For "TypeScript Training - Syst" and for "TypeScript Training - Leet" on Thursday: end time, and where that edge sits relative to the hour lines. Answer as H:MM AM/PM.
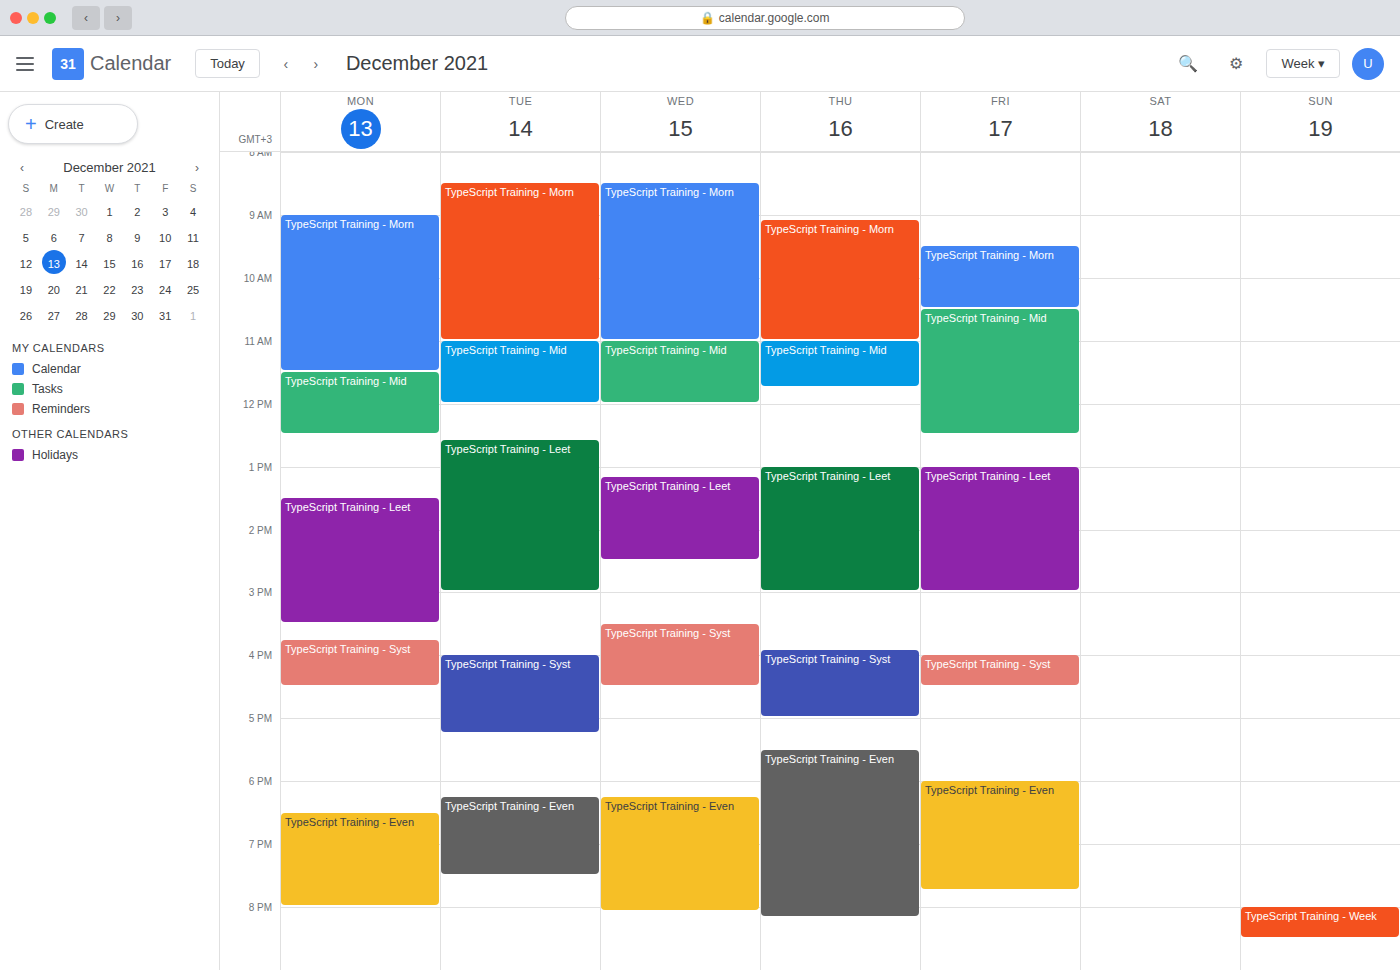
"TypeScript Training - Syst": 5:00 PM, exactly on the 5 PM line. "TypeScript Training - Leet": 3:00 PM, exactly on the 3 PM line.